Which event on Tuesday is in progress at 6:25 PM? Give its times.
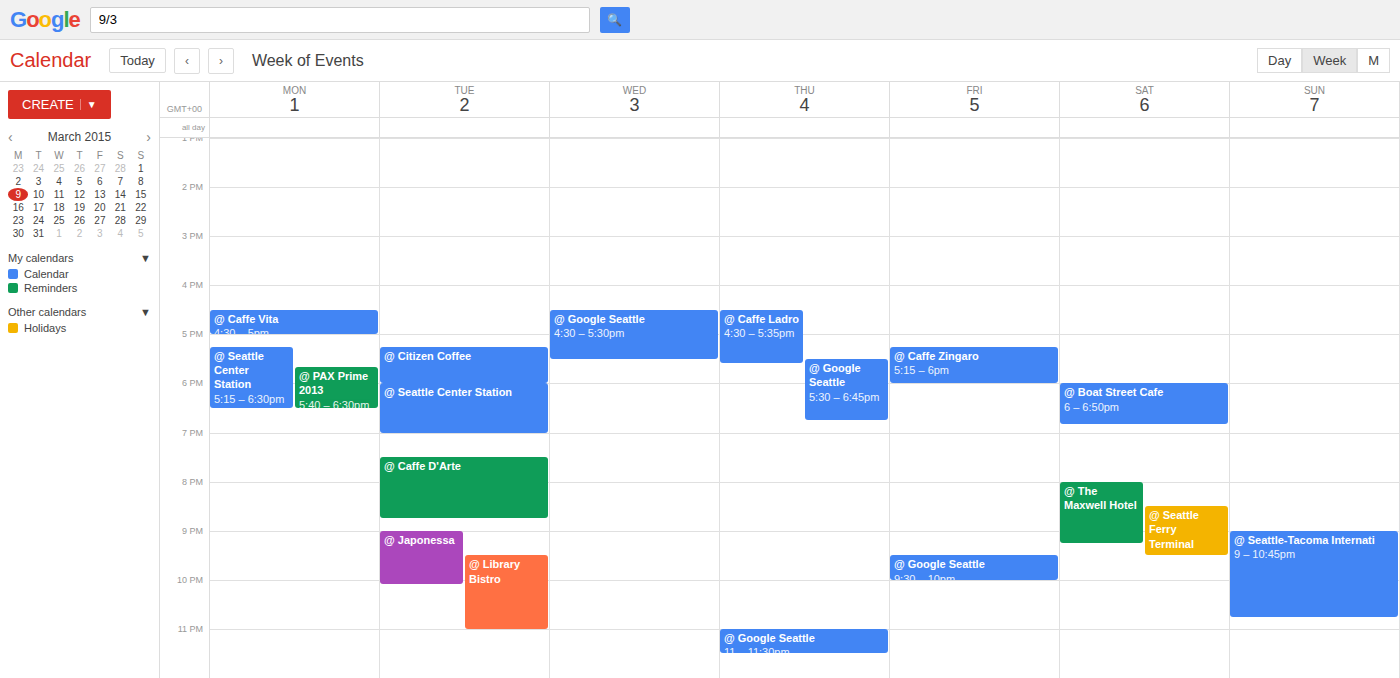
"@ Seattle Center Station", 6:00 PM to 7:00 PM